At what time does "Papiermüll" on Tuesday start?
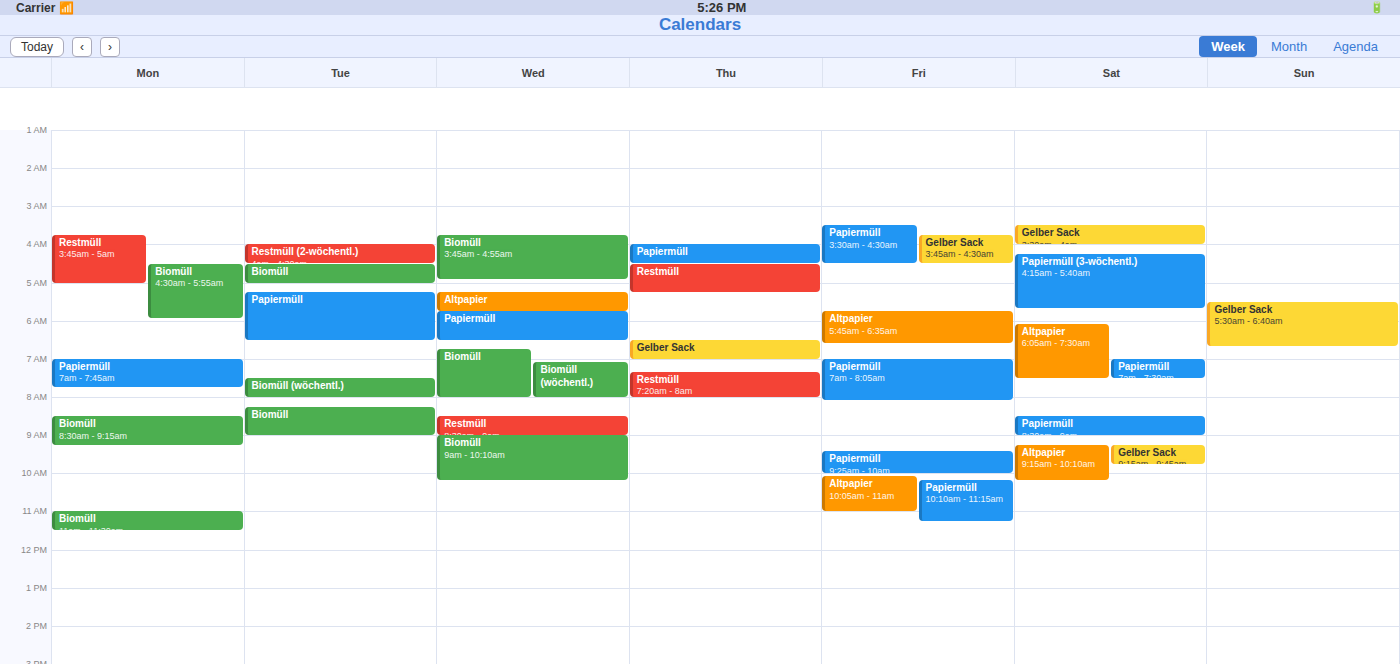
5:15 AM